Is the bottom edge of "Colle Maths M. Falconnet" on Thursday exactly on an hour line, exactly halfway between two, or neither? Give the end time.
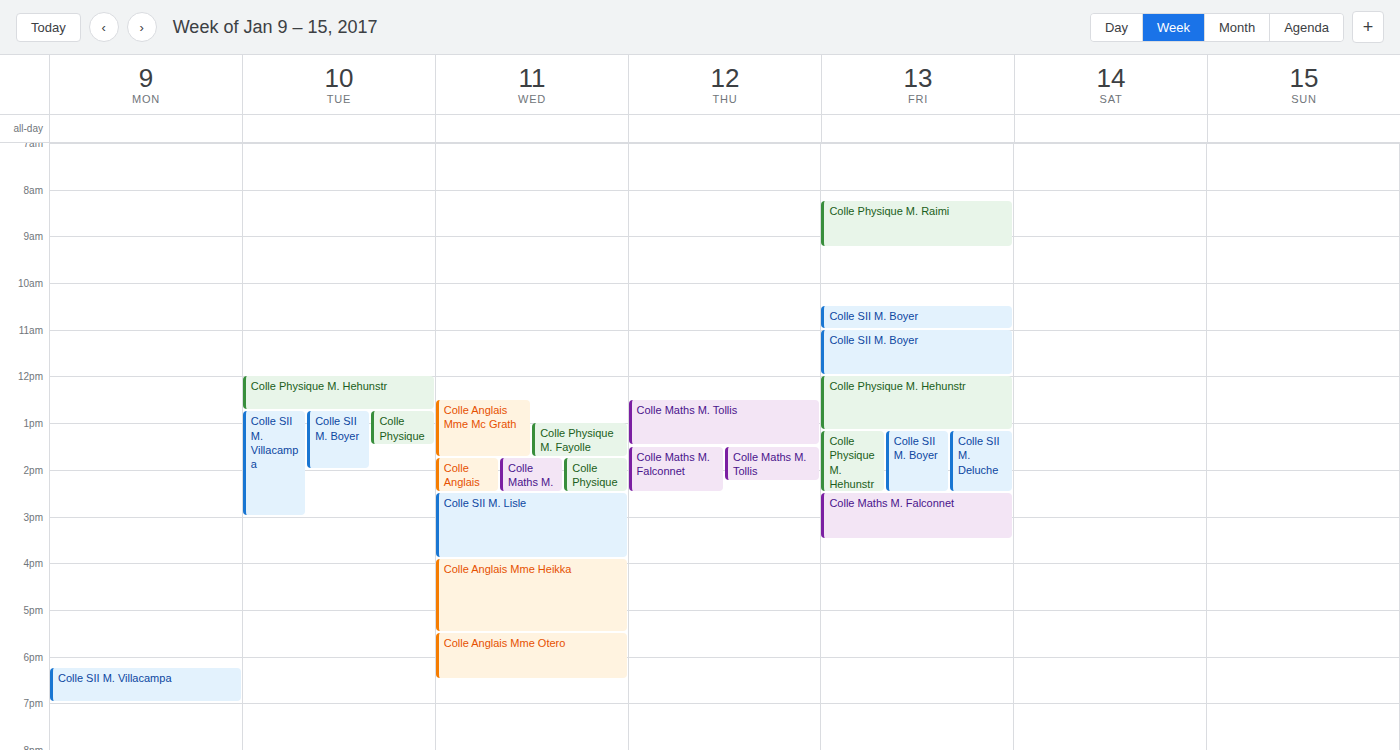
14:30 -- halfway between the 14:00 and 15:00 lines.